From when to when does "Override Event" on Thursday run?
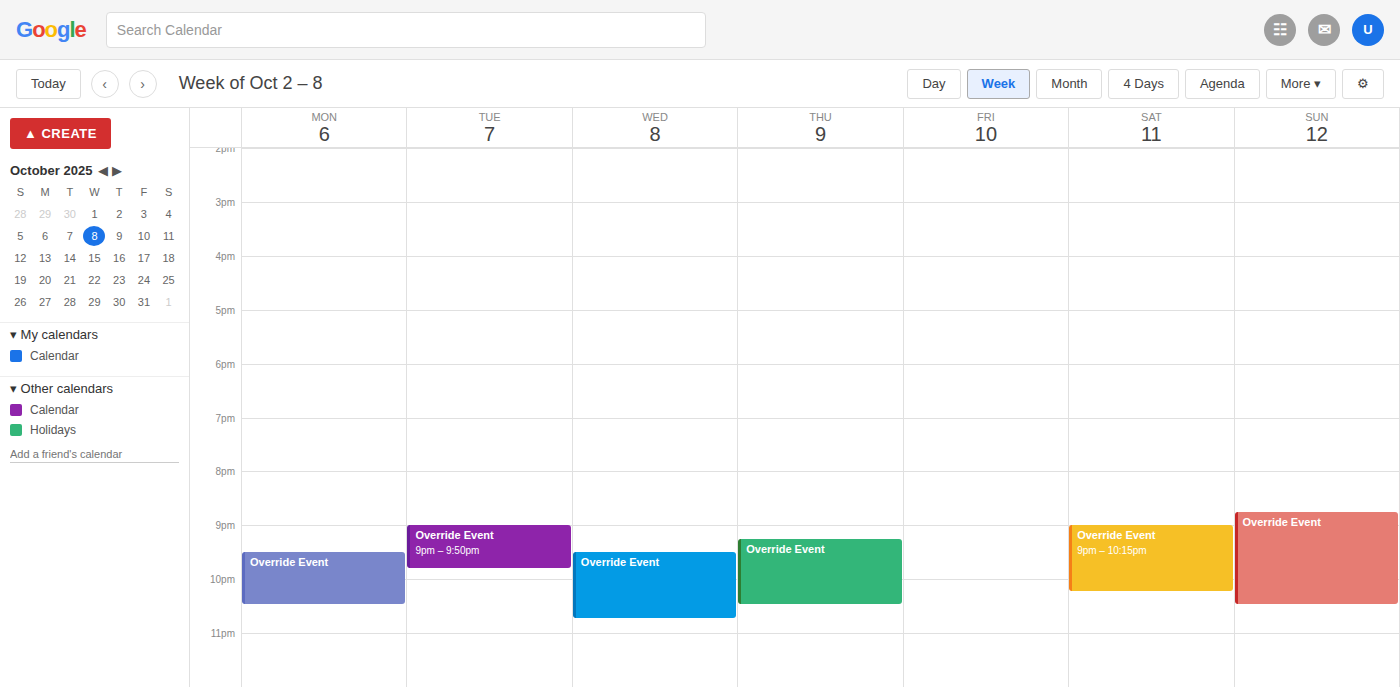
9:15 PM to 10:30 PM